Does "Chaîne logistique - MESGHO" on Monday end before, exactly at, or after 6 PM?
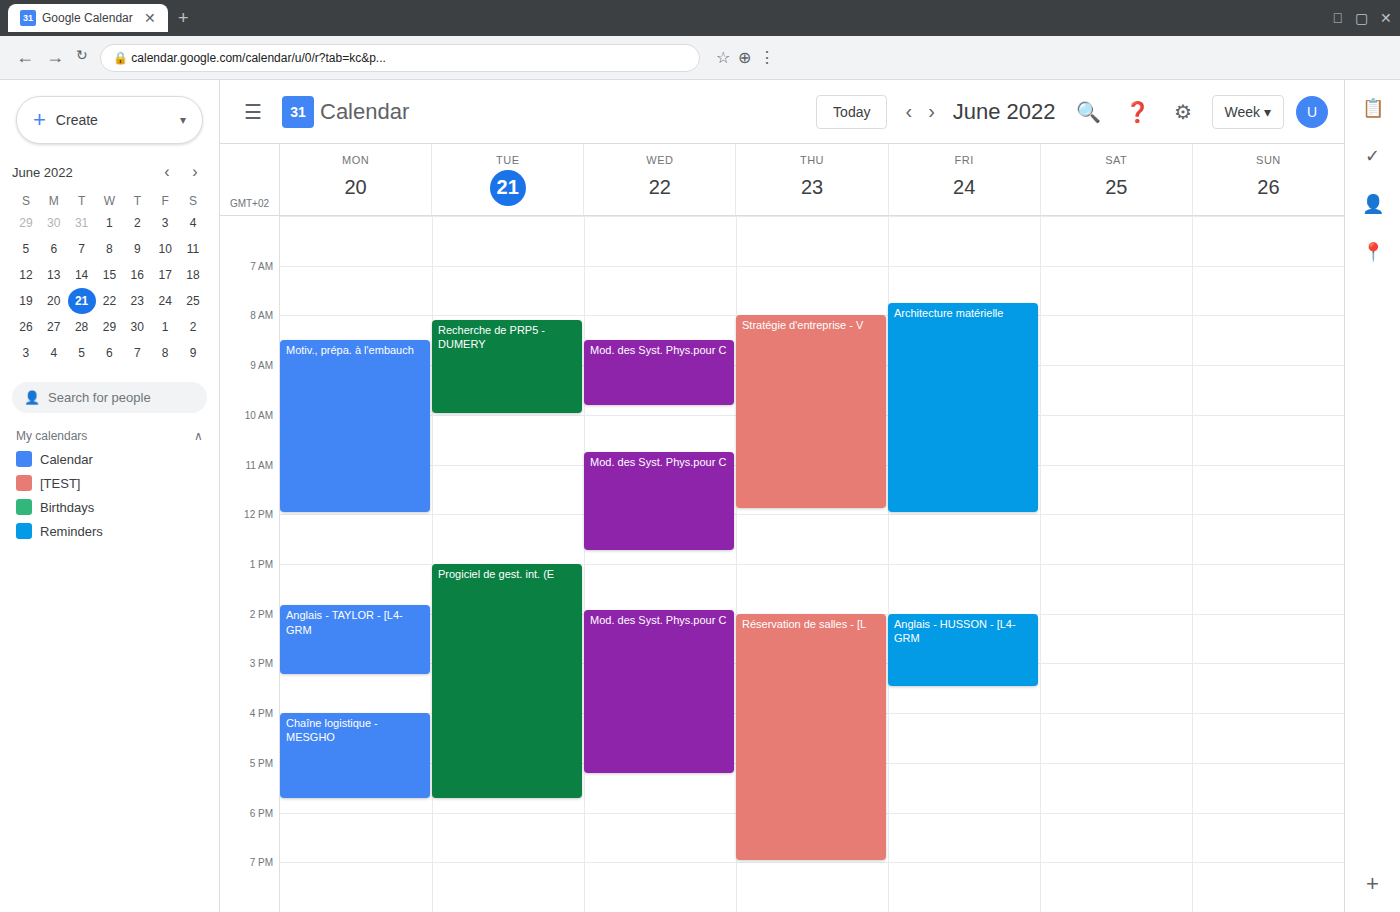
5:45 PM -- before 6 PM, 15 minutes above the 6 PM line.